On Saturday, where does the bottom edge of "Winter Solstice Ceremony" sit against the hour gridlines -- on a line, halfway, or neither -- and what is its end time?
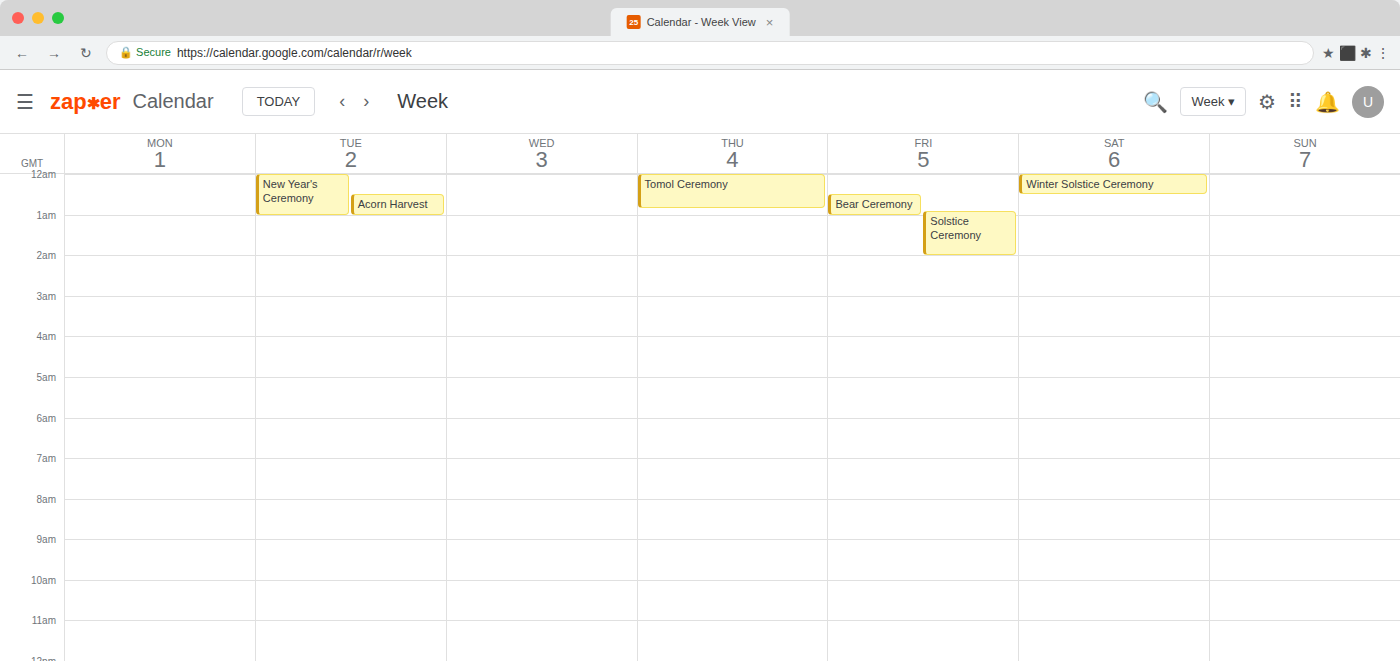
12:30 AM -- halfway between the 12 AM and 1 AM lines.